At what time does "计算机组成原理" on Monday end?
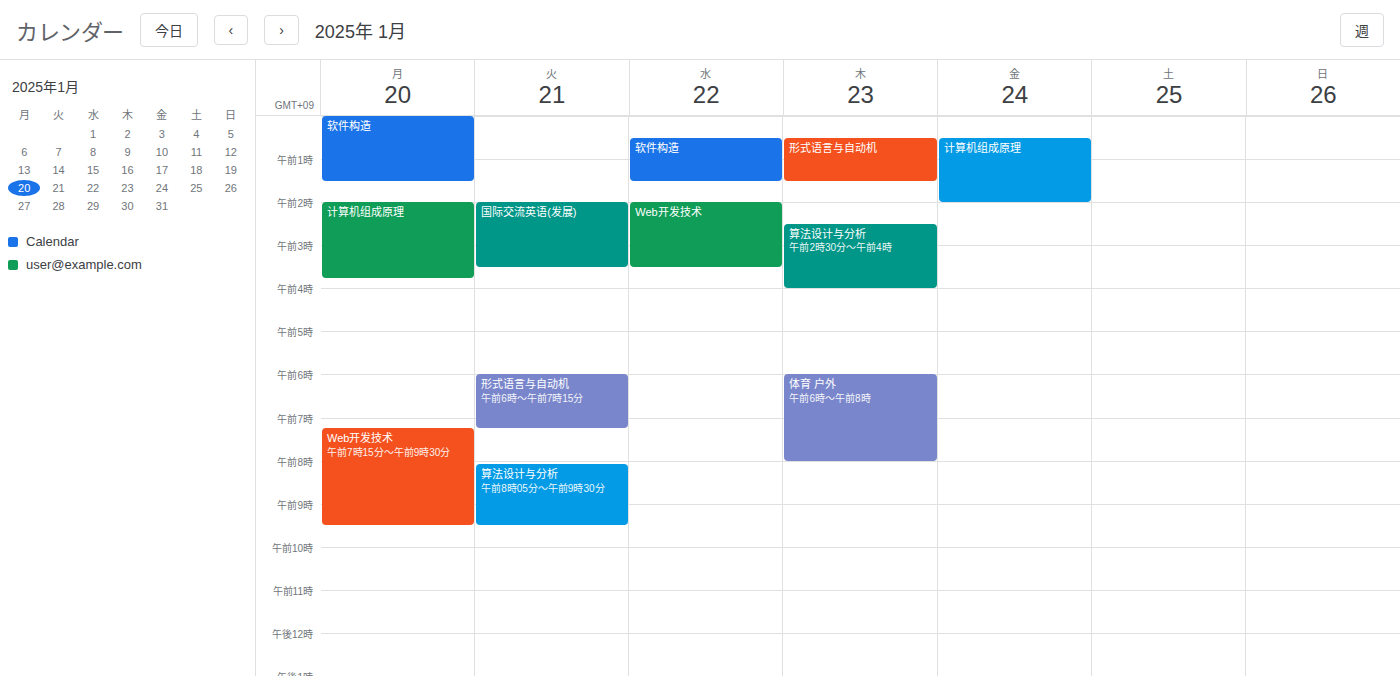
3:45 AM